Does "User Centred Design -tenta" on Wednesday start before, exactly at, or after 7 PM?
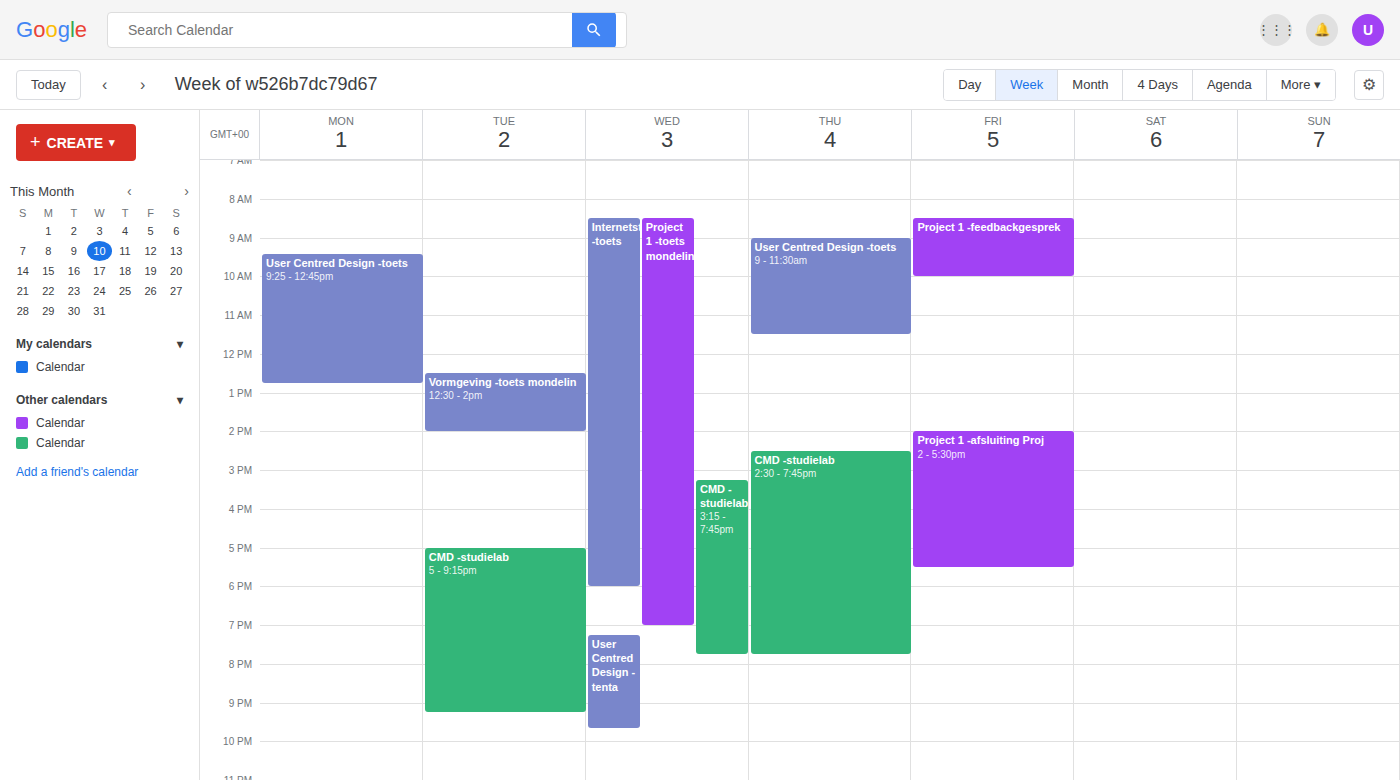
7:15 PM -- after 7 PM, 15 minutes below the 7 PM line.